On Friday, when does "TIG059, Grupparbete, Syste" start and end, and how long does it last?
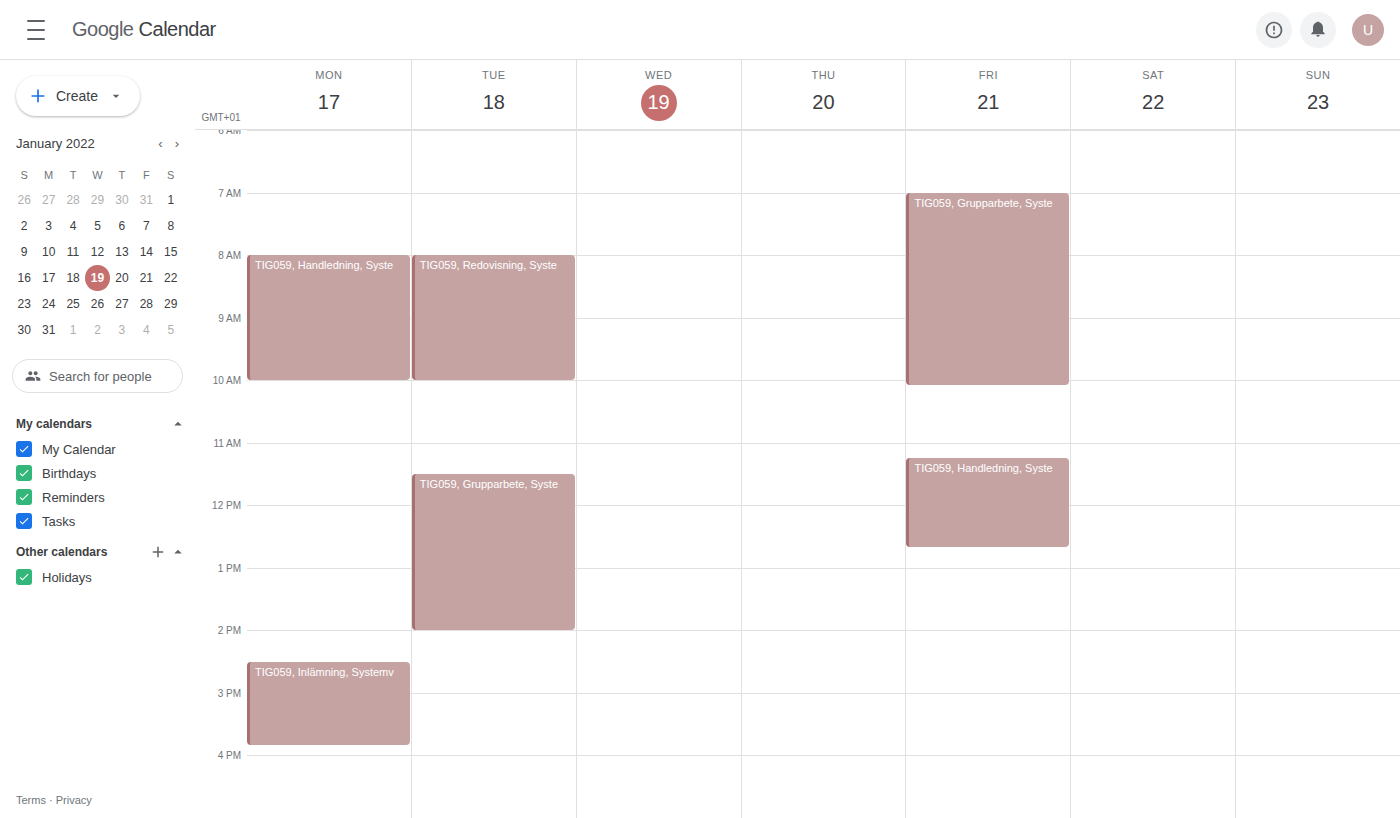
7:00 AM to 10:05 AM, 3 hours 5 minutes